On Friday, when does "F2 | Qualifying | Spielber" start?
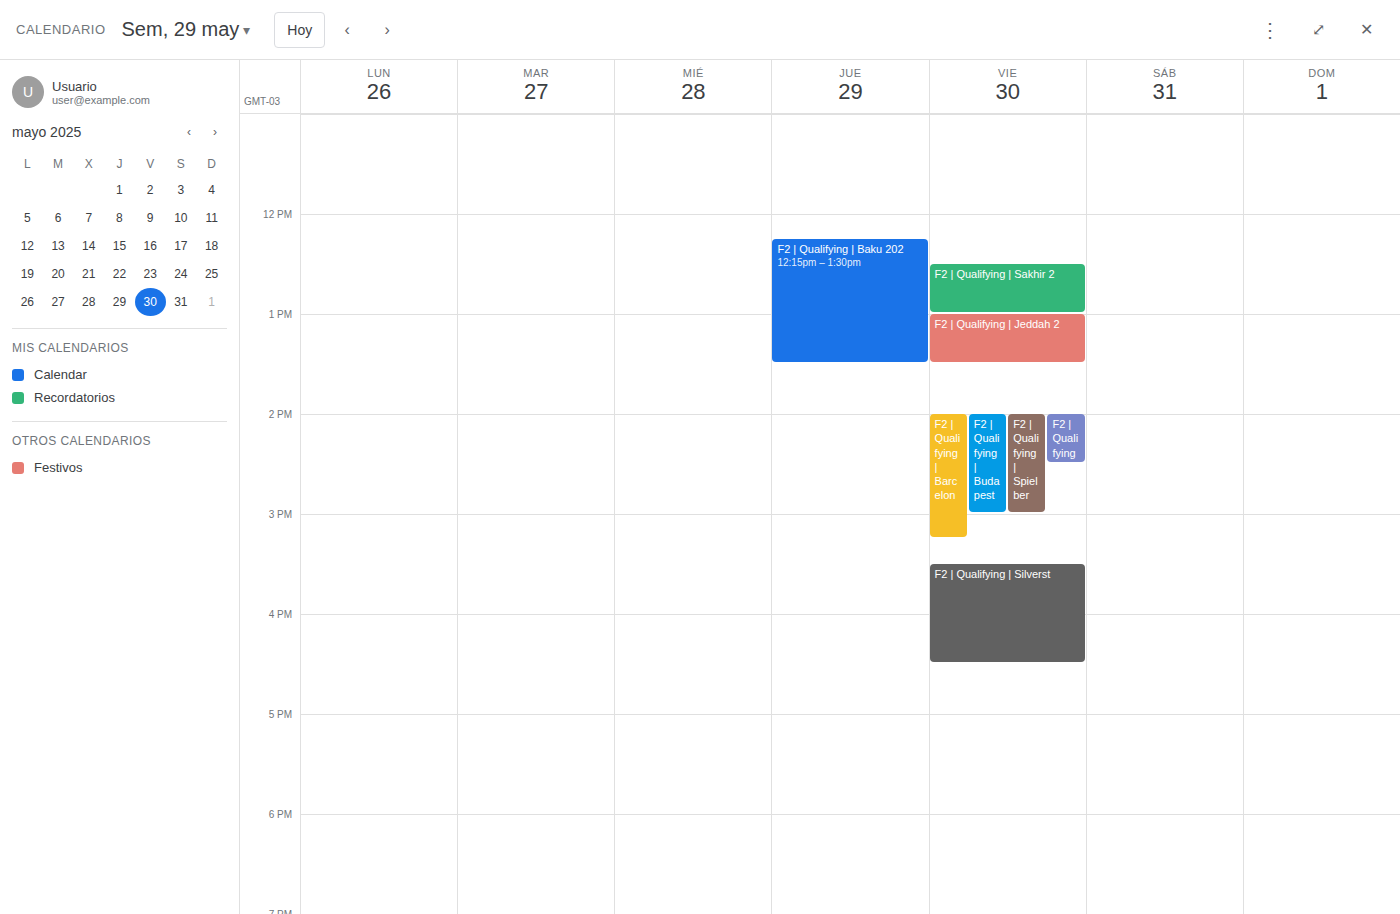
2:00 PM